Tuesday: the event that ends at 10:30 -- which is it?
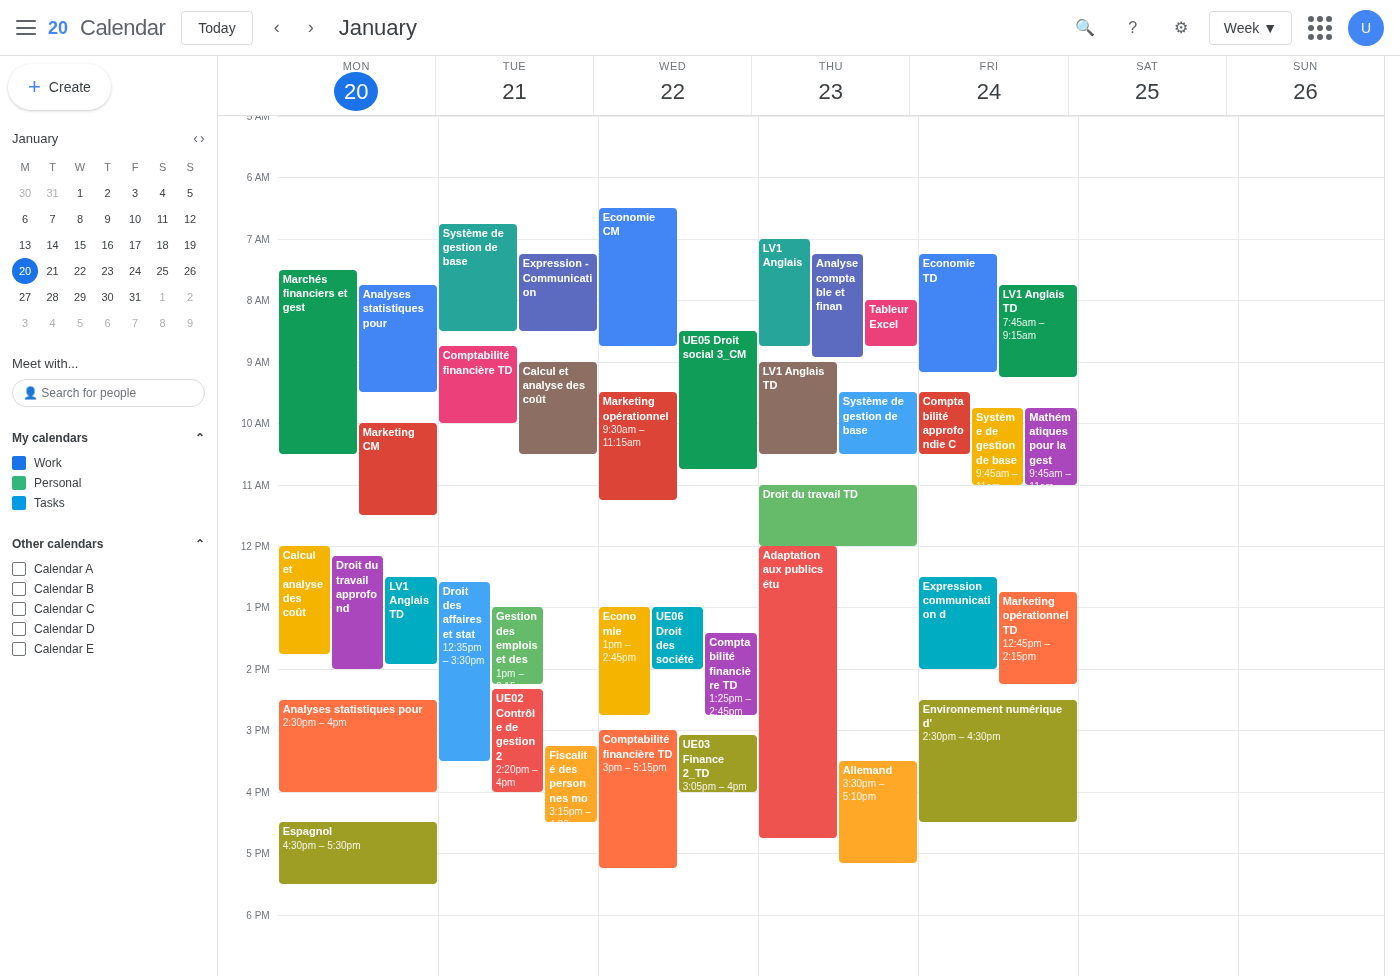
"Calcul et analyse des coût"